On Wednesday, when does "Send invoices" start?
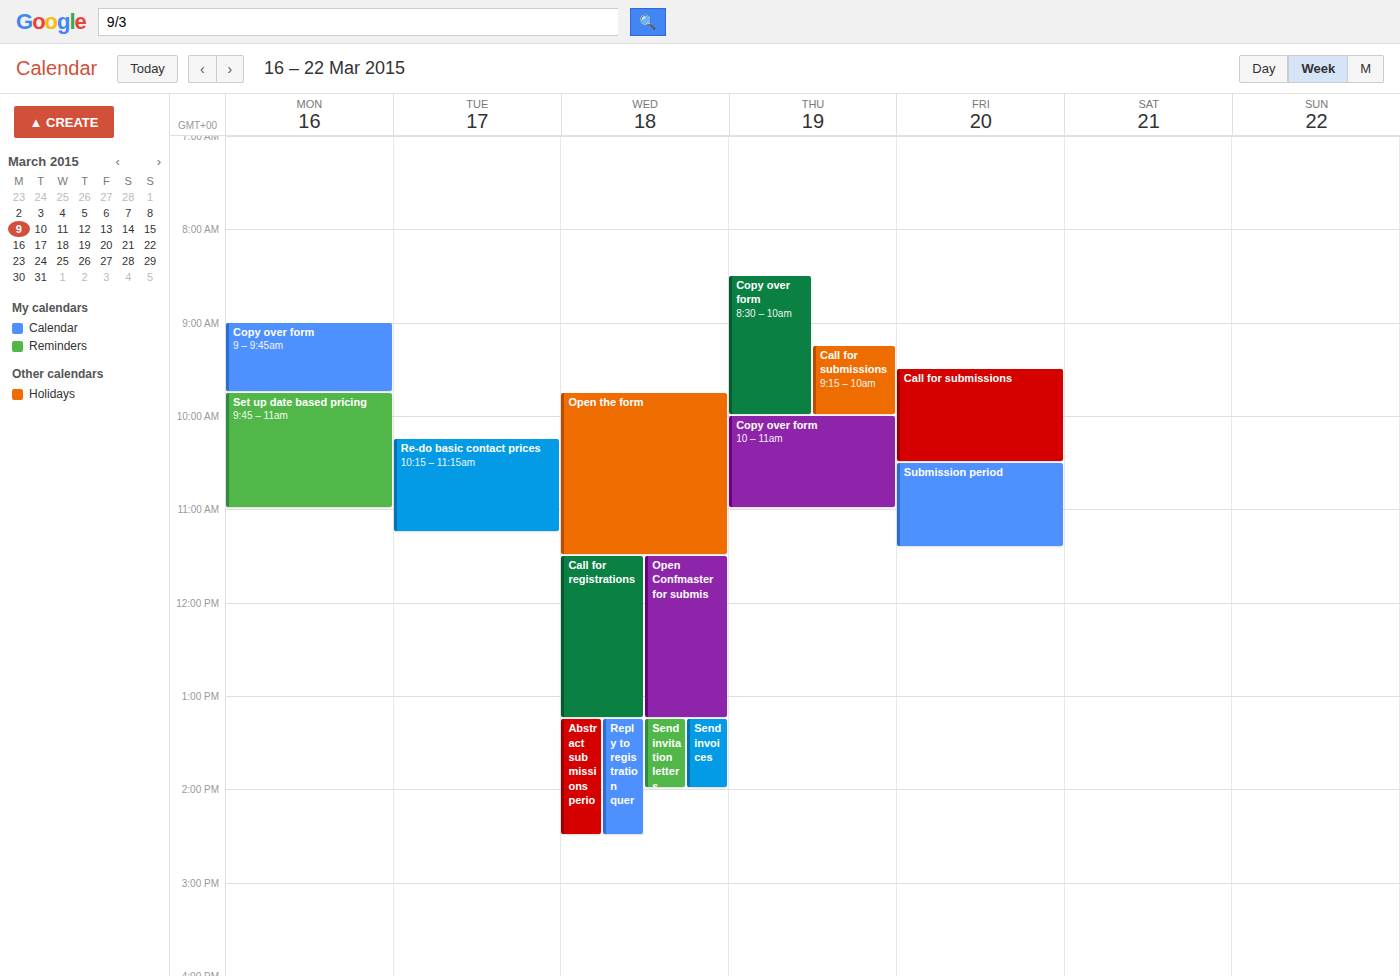
13:15